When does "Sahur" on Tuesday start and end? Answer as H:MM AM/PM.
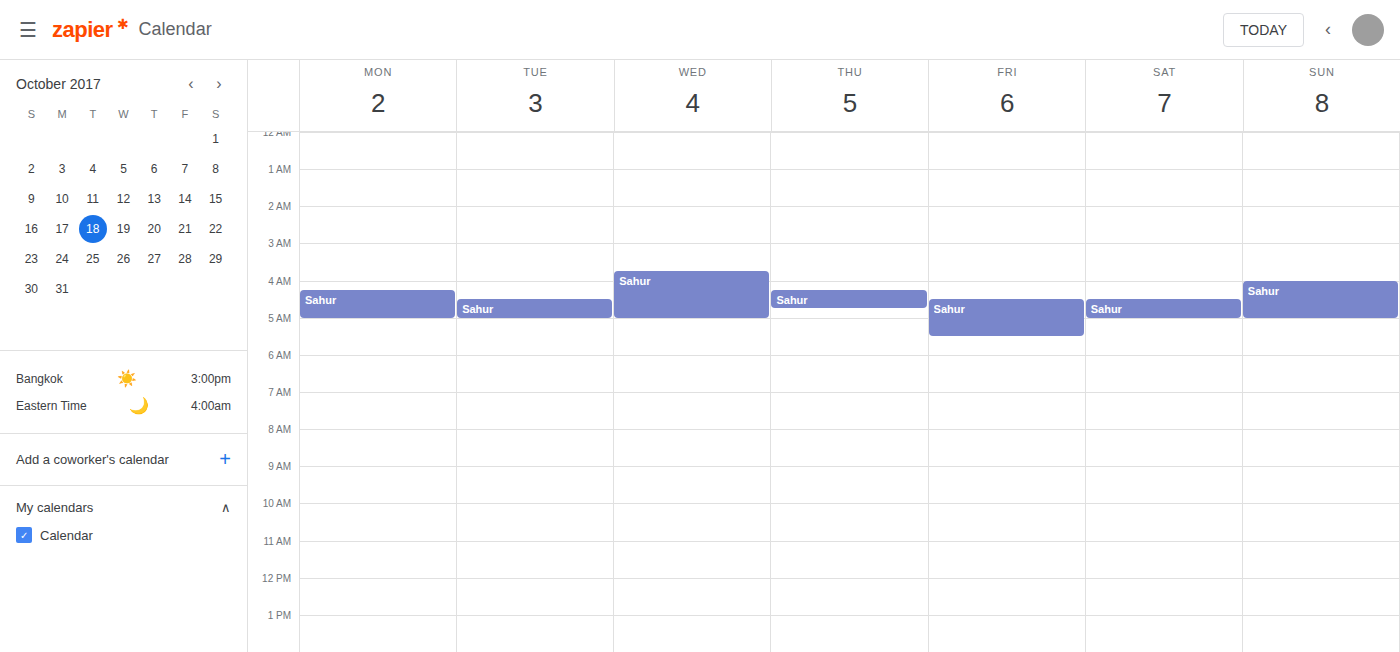
4:30 AM to 5:00 AM